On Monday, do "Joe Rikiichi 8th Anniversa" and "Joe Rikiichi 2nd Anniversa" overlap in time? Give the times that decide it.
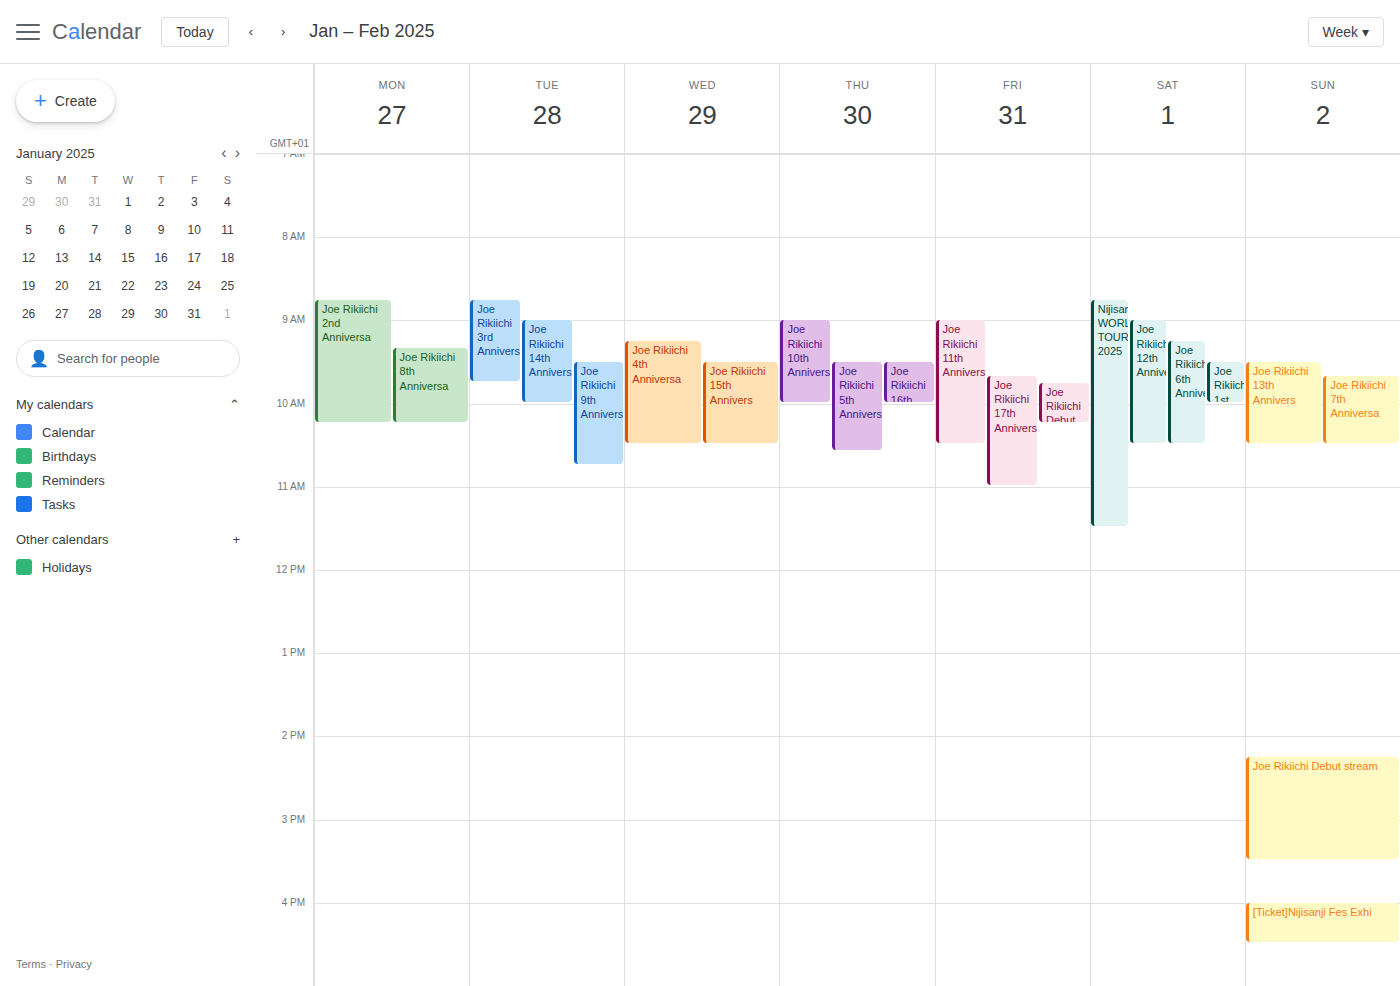
"Joe Rikiichi 8th Anniversa" starts at 9:20 AM, before "Joe Rikiichi 2nd Anniversa" ends at 10:15 AM -- they overlap.